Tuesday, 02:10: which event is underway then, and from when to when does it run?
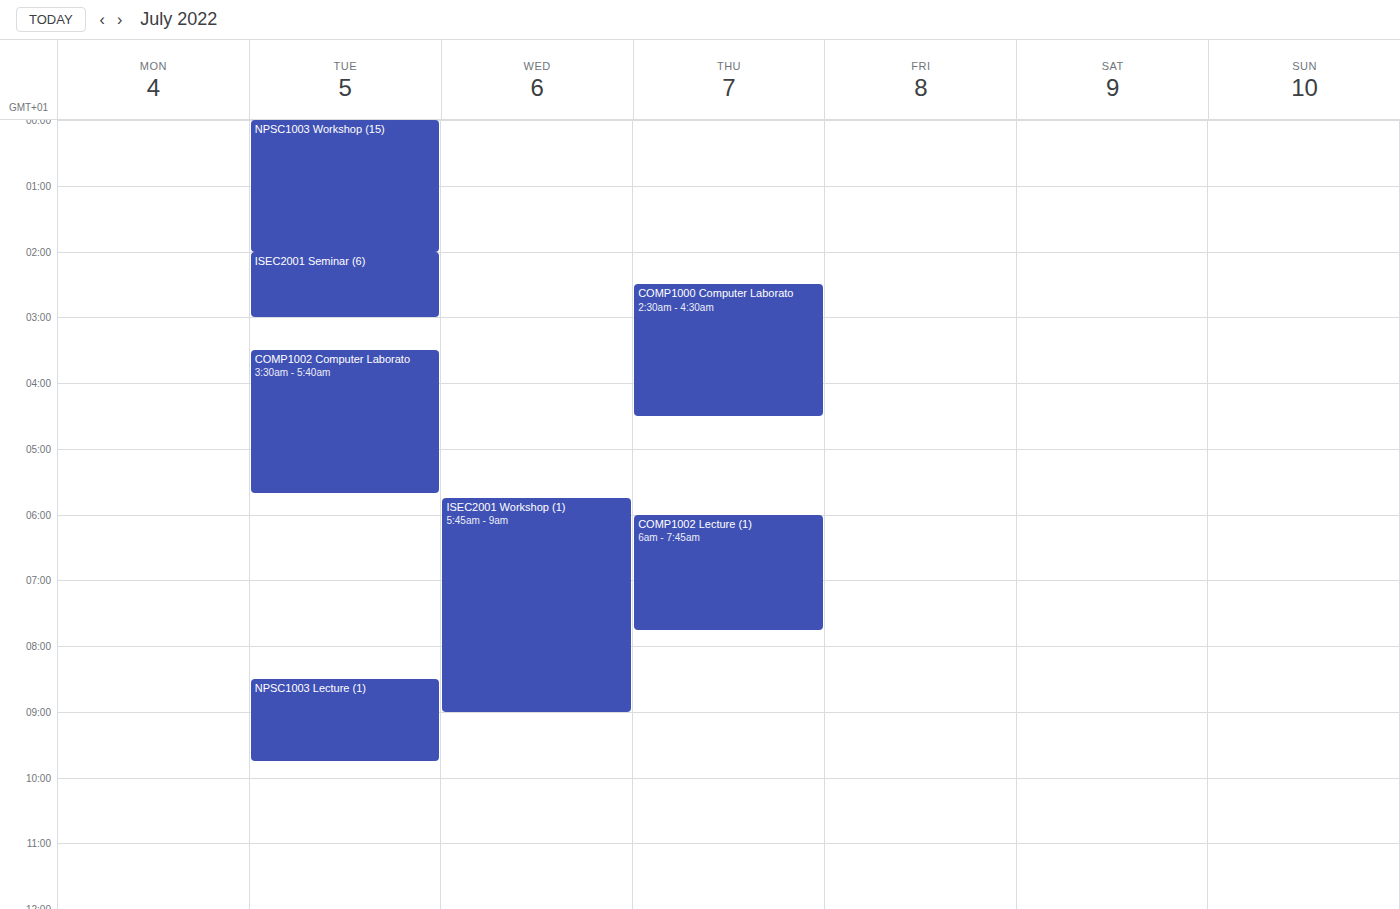
"ISEC2001 Seminar (6)", 02:00 to 03:00